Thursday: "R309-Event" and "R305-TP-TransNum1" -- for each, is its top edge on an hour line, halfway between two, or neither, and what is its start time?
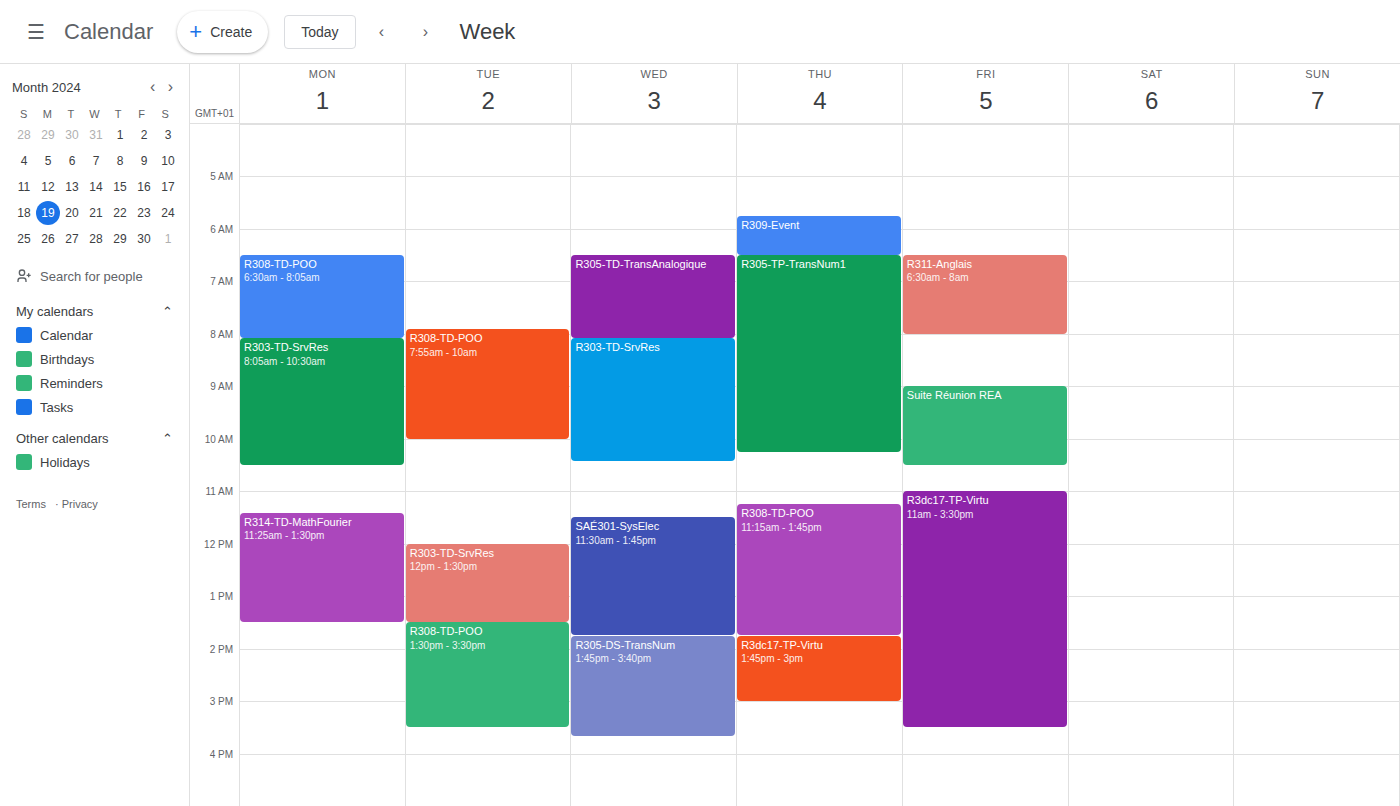
"R309-Event": 5:45 AM, neither: three quarters of the way from the 5 AM line to the 6 AM line. "R305-TP-TransNum1": 6:30 AM, halfway between the 6 AM and 7 AM lines.